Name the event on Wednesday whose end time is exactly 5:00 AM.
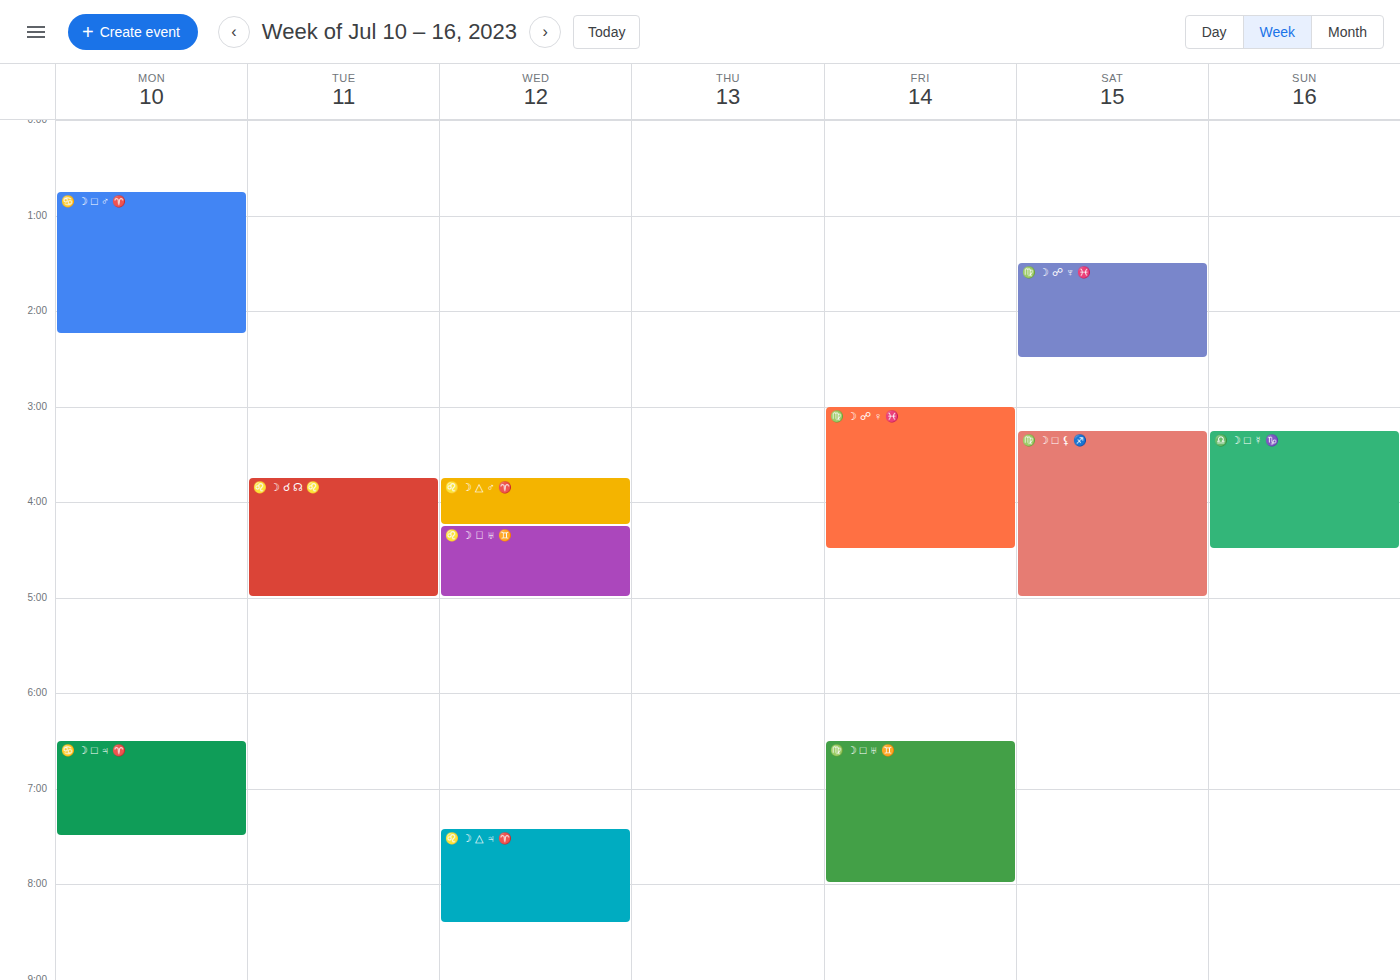
"♌️ ☽ ⚹ ♅ ♊️"